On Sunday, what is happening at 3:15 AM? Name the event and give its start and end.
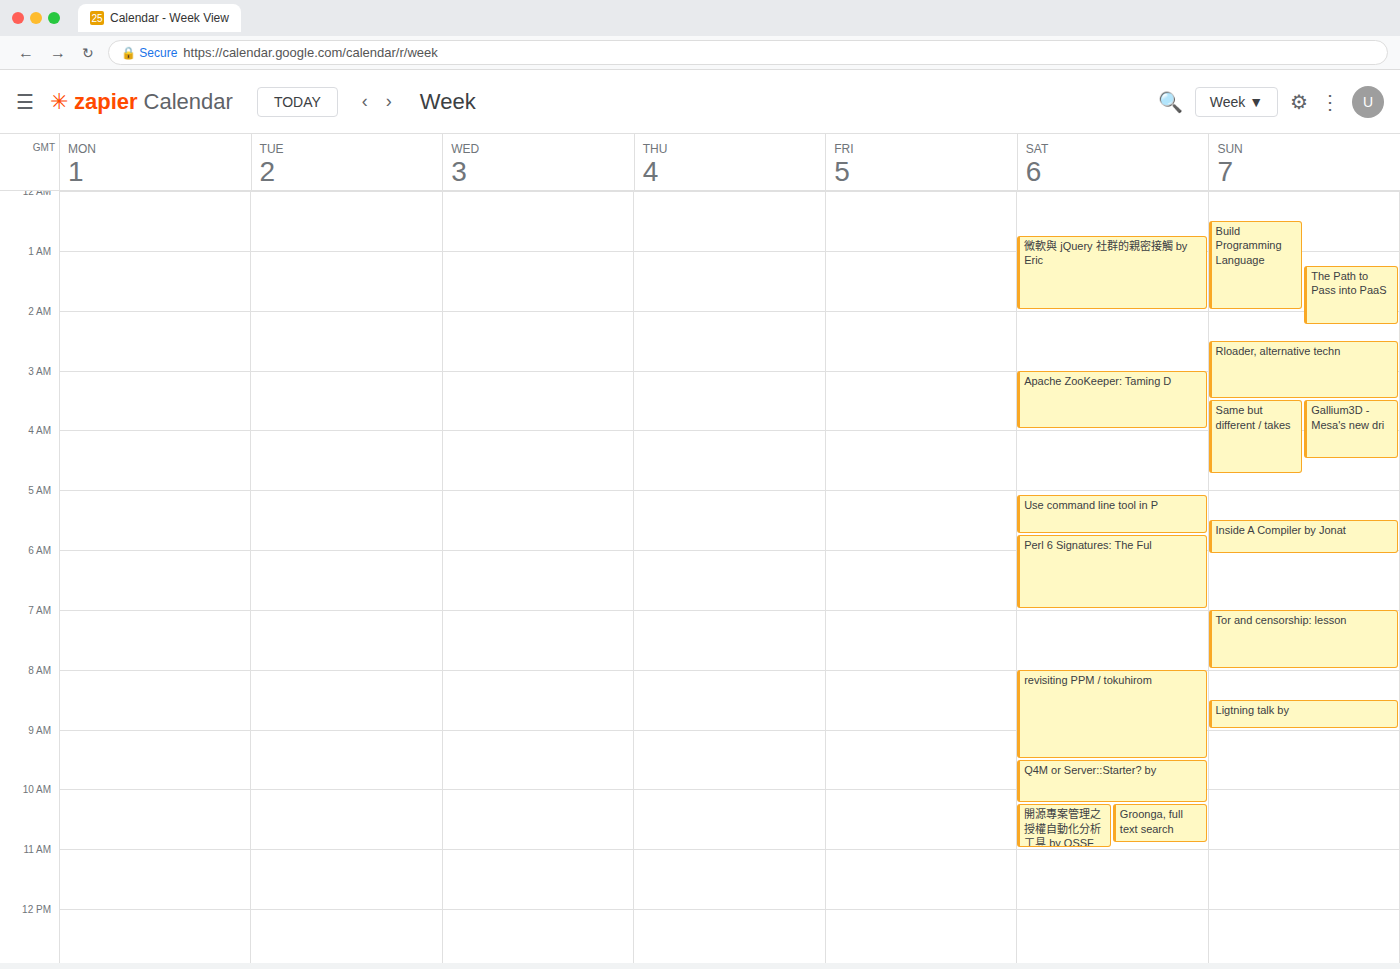
"Rloader, alternative techn", 2:30 AM to 3:30 AM